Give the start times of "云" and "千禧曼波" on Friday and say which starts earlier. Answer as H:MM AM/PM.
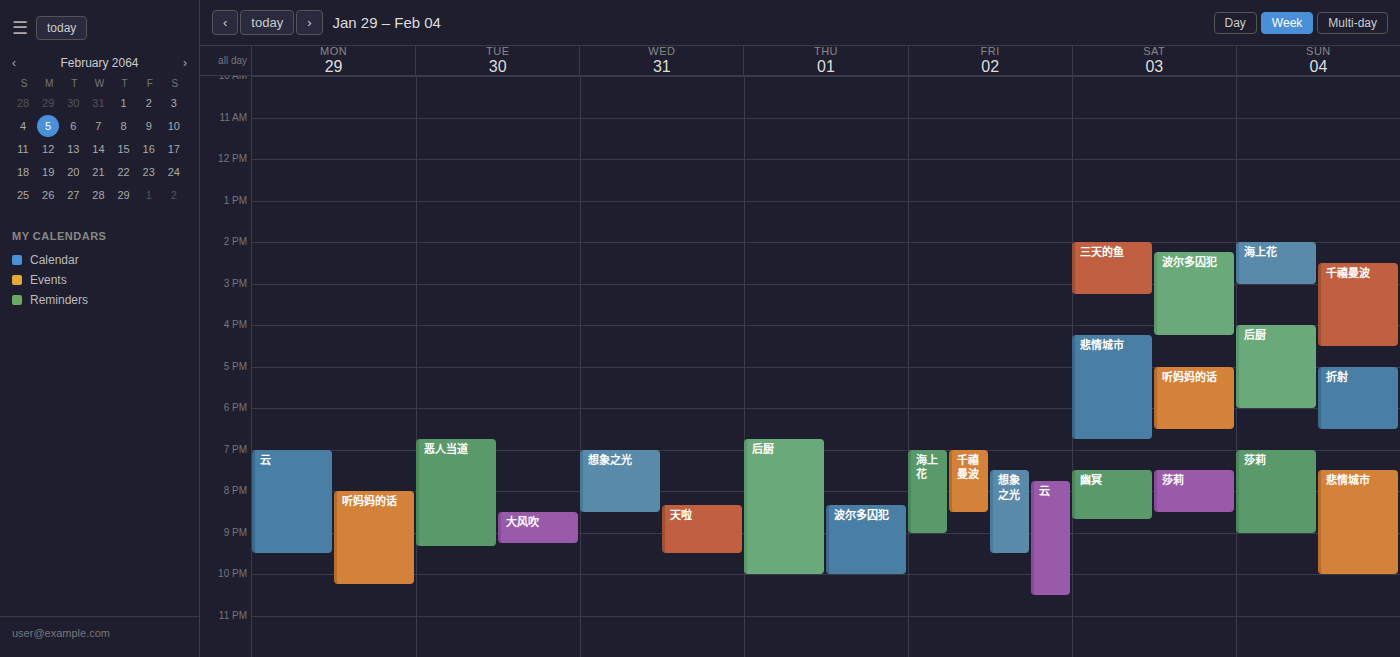
"千禧曼波" 7:00 PM; "云" 7:45 PM.